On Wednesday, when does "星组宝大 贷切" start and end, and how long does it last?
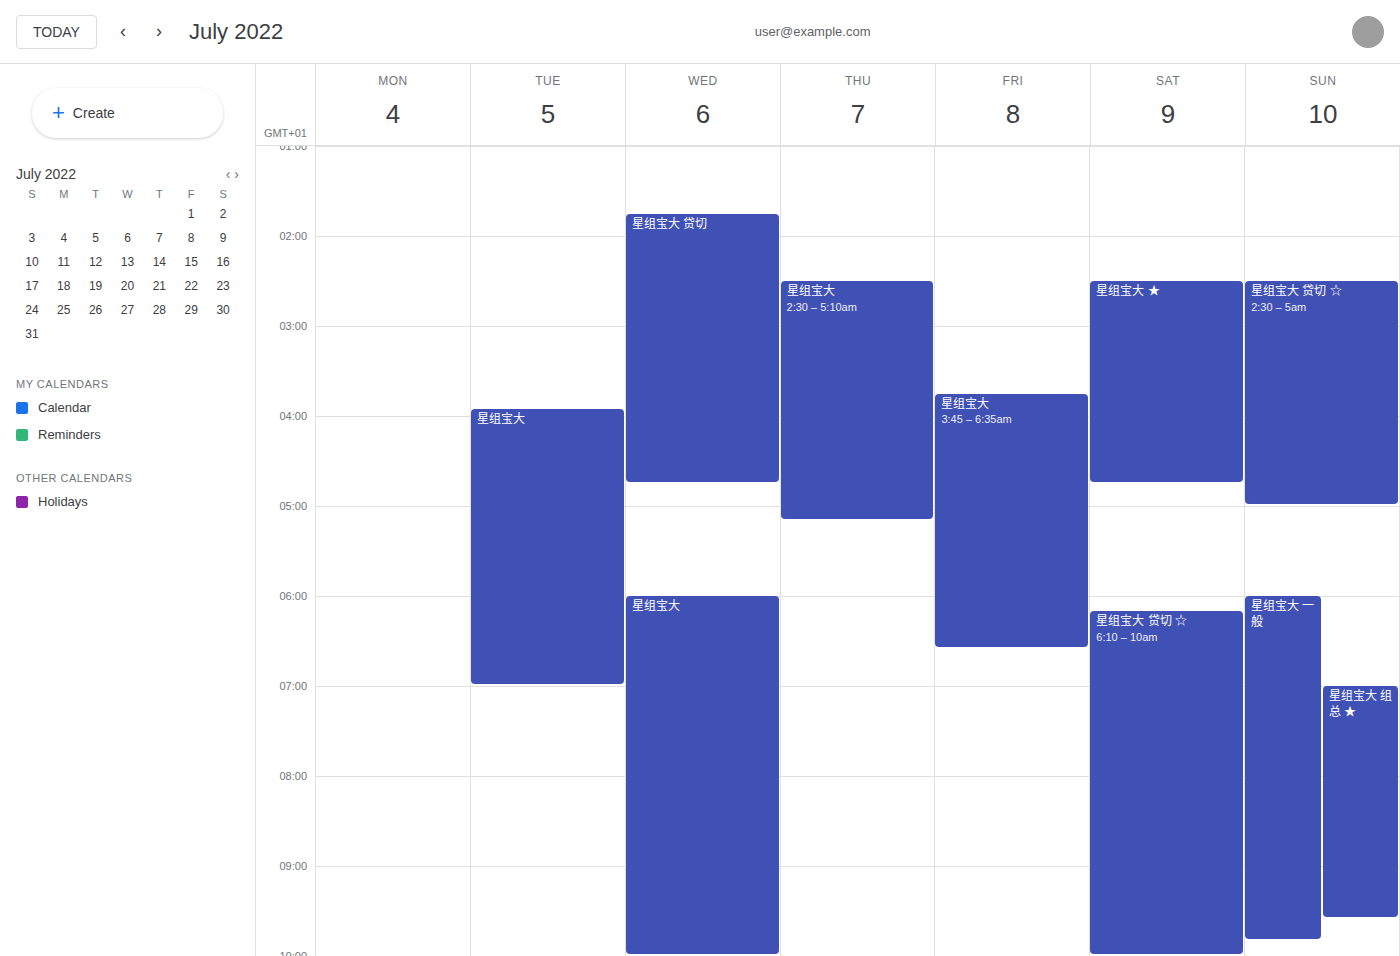
1:45 AM to 4:45 AM, 3 hours